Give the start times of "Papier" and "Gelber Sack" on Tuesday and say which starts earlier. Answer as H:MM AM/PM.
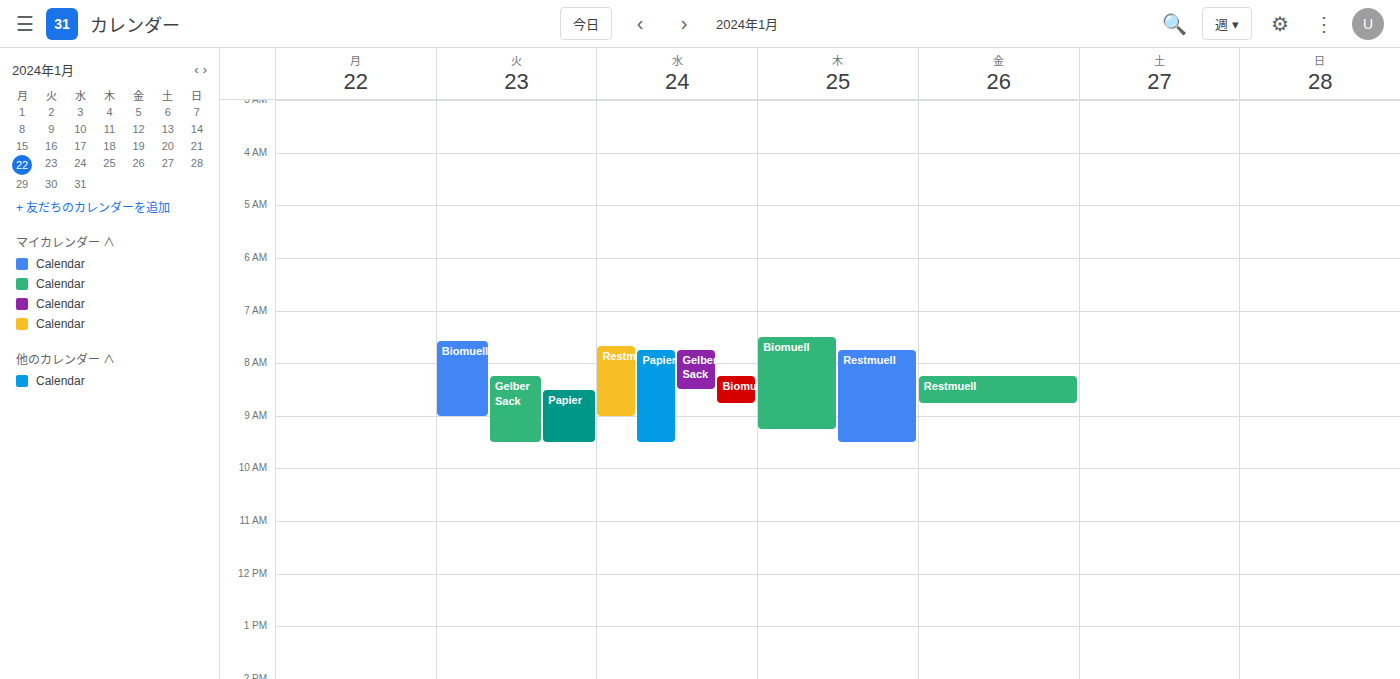
"Gelber Sack" 8:15 AM; "Papier" 8:30 AM.